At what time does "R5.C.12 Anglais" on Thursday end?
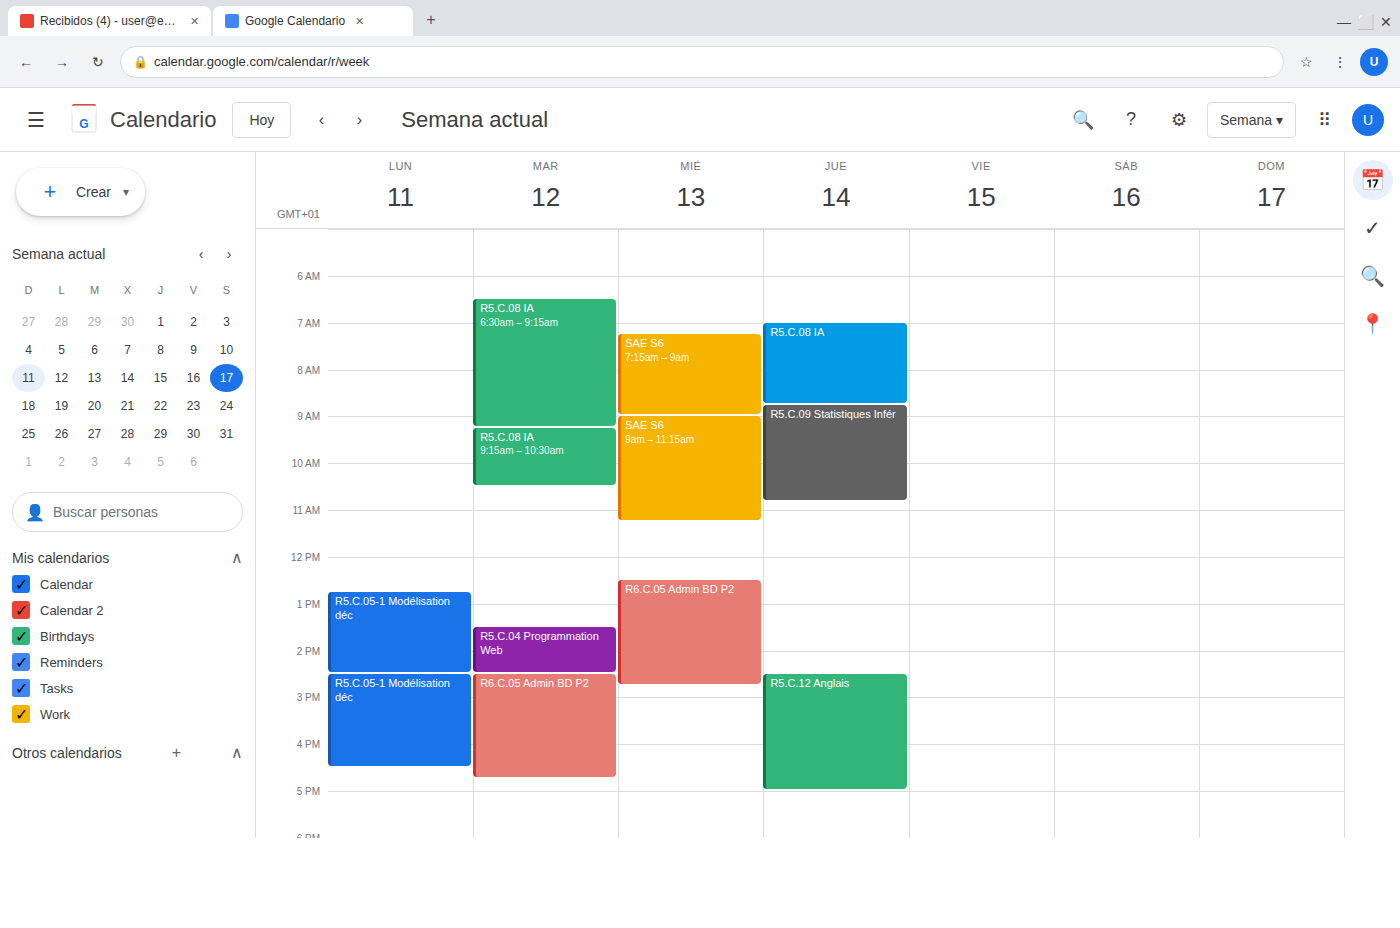
5:00 PM